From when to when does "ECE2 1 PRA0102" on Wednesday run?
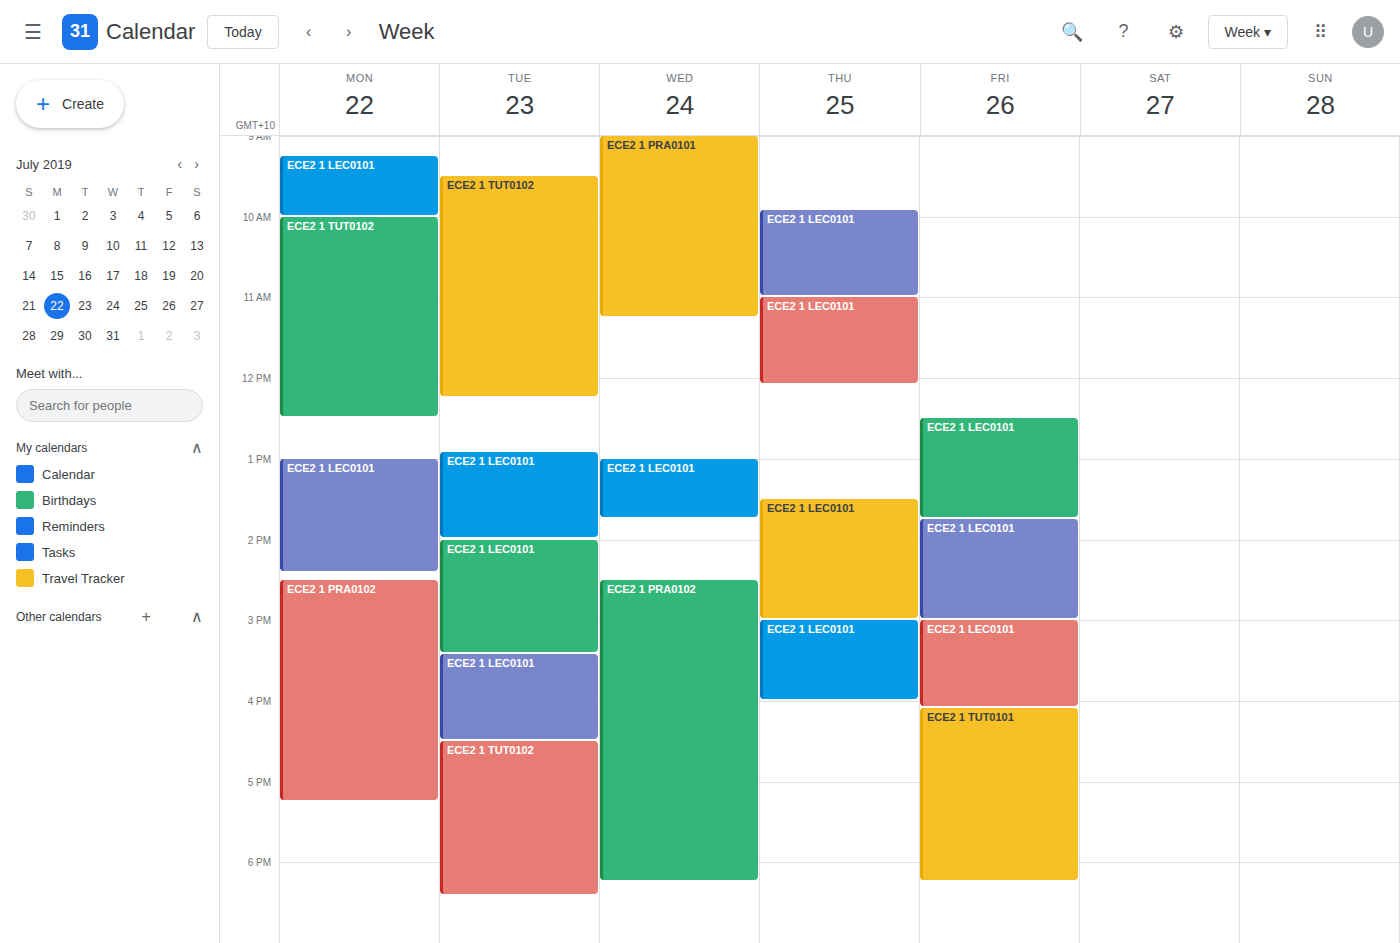
2:30 PM to 6:15 PM